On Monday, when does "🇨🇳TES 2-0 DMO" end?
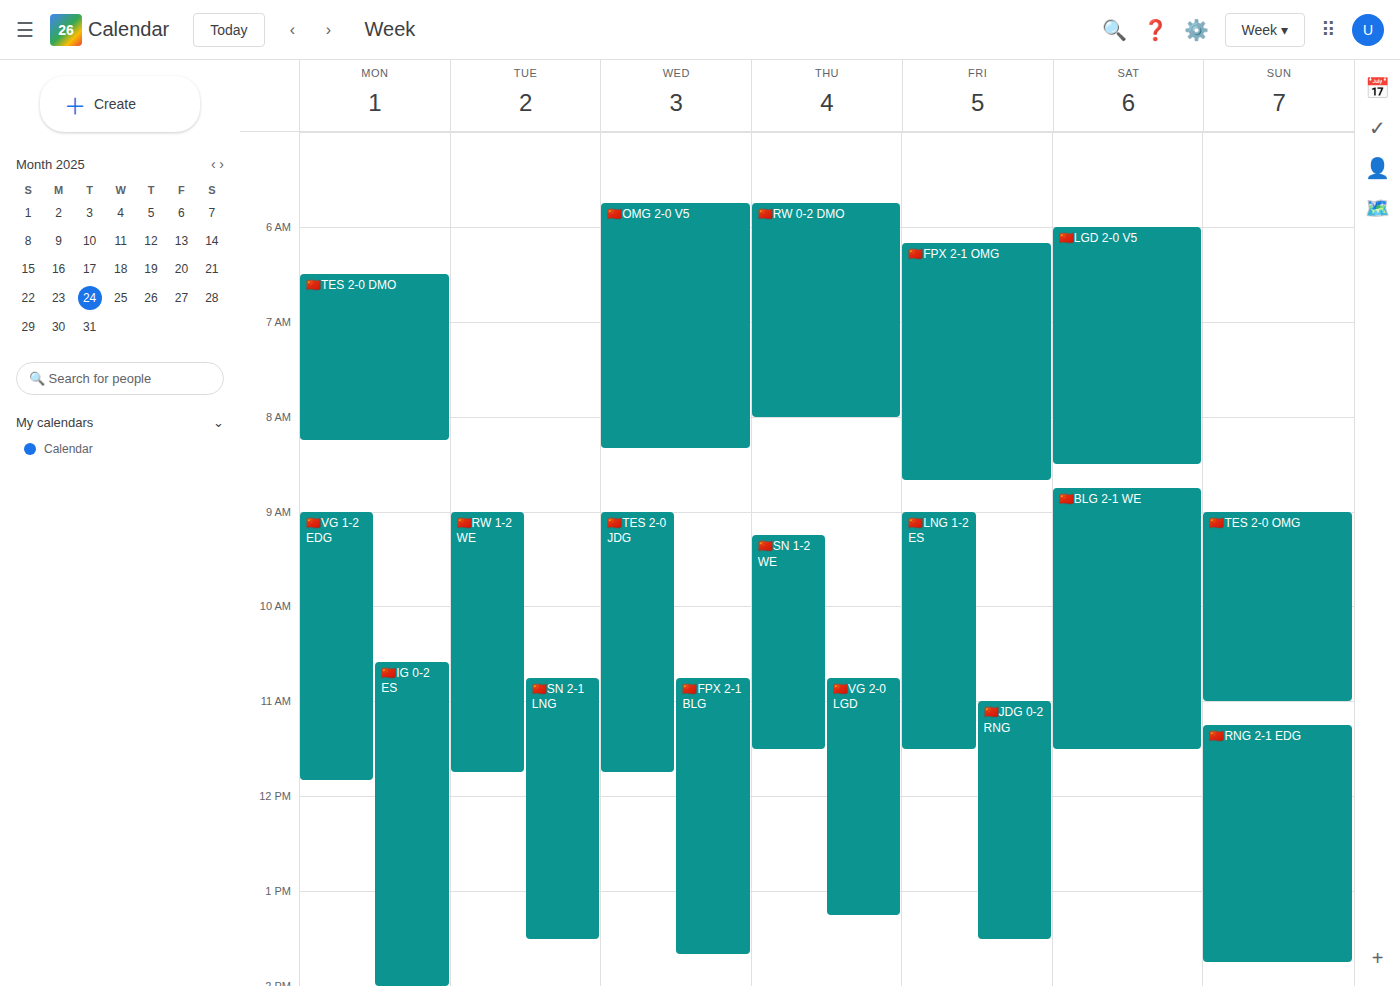
8:15 AM